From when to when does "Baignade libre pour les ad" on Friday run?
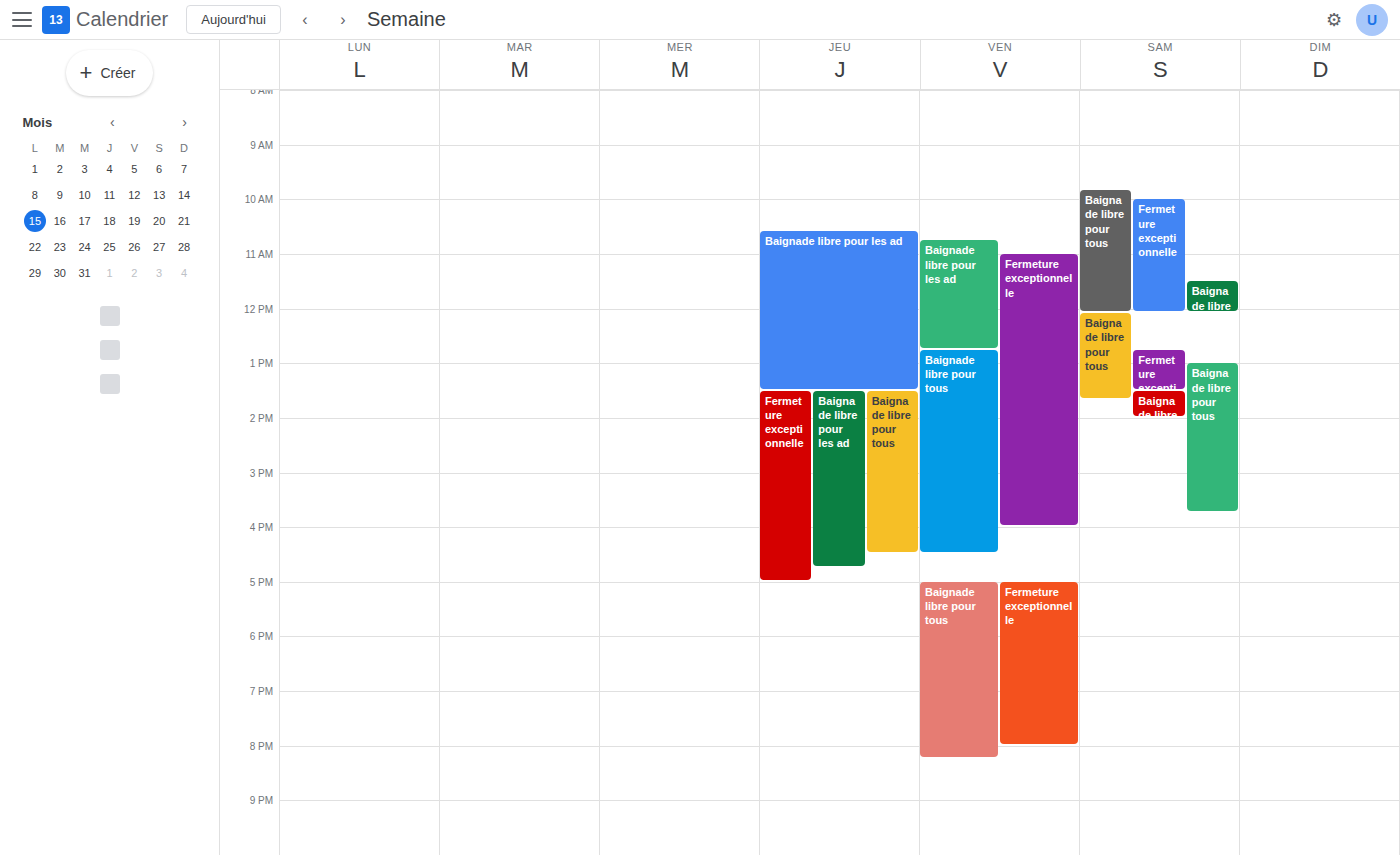
10:45 to 12:45